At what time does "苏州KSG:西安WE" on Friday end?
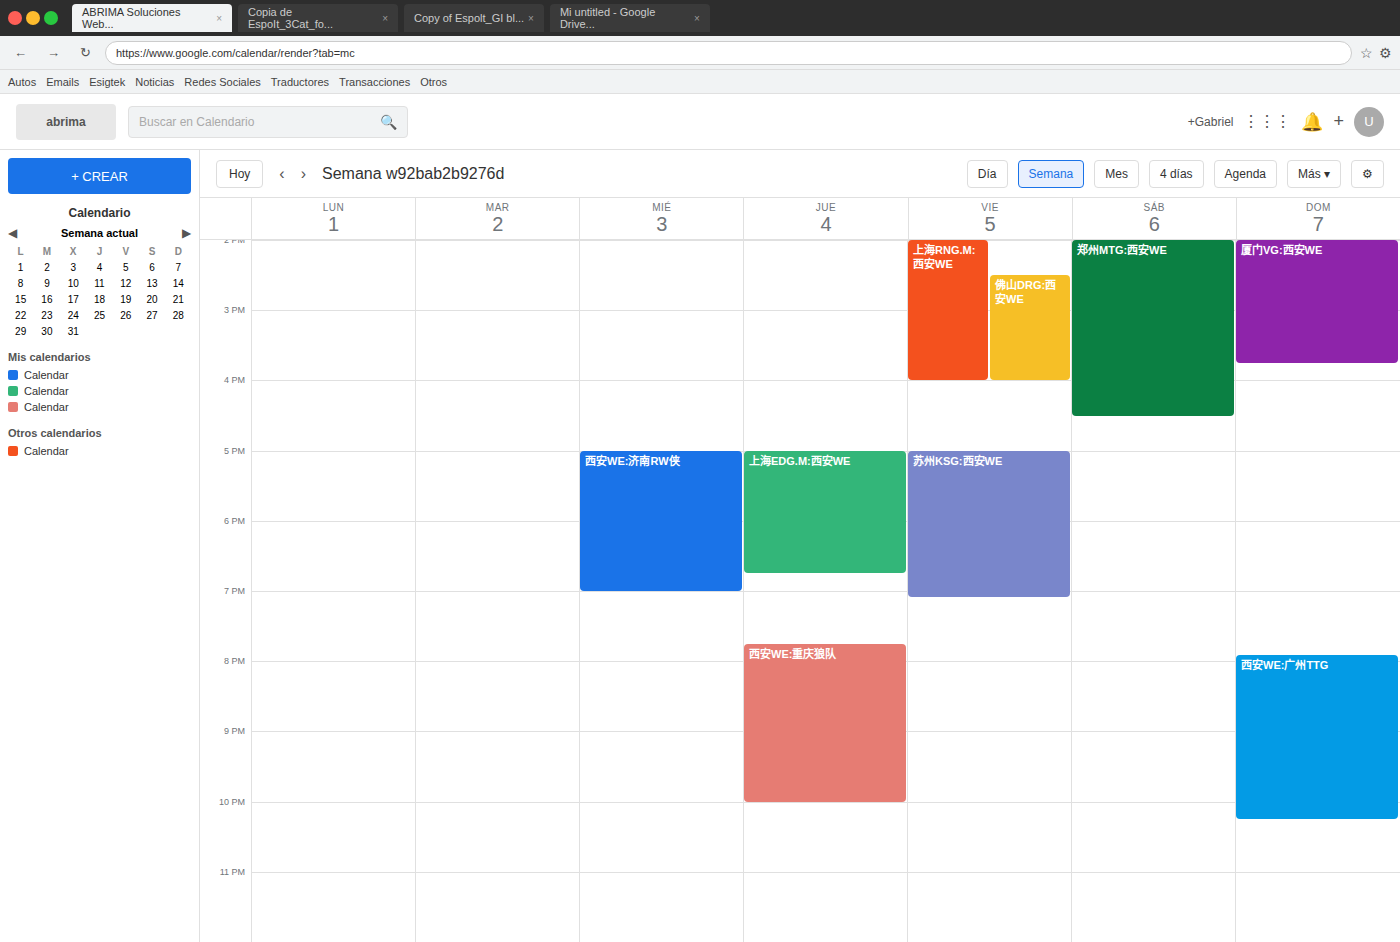
7:05 PM